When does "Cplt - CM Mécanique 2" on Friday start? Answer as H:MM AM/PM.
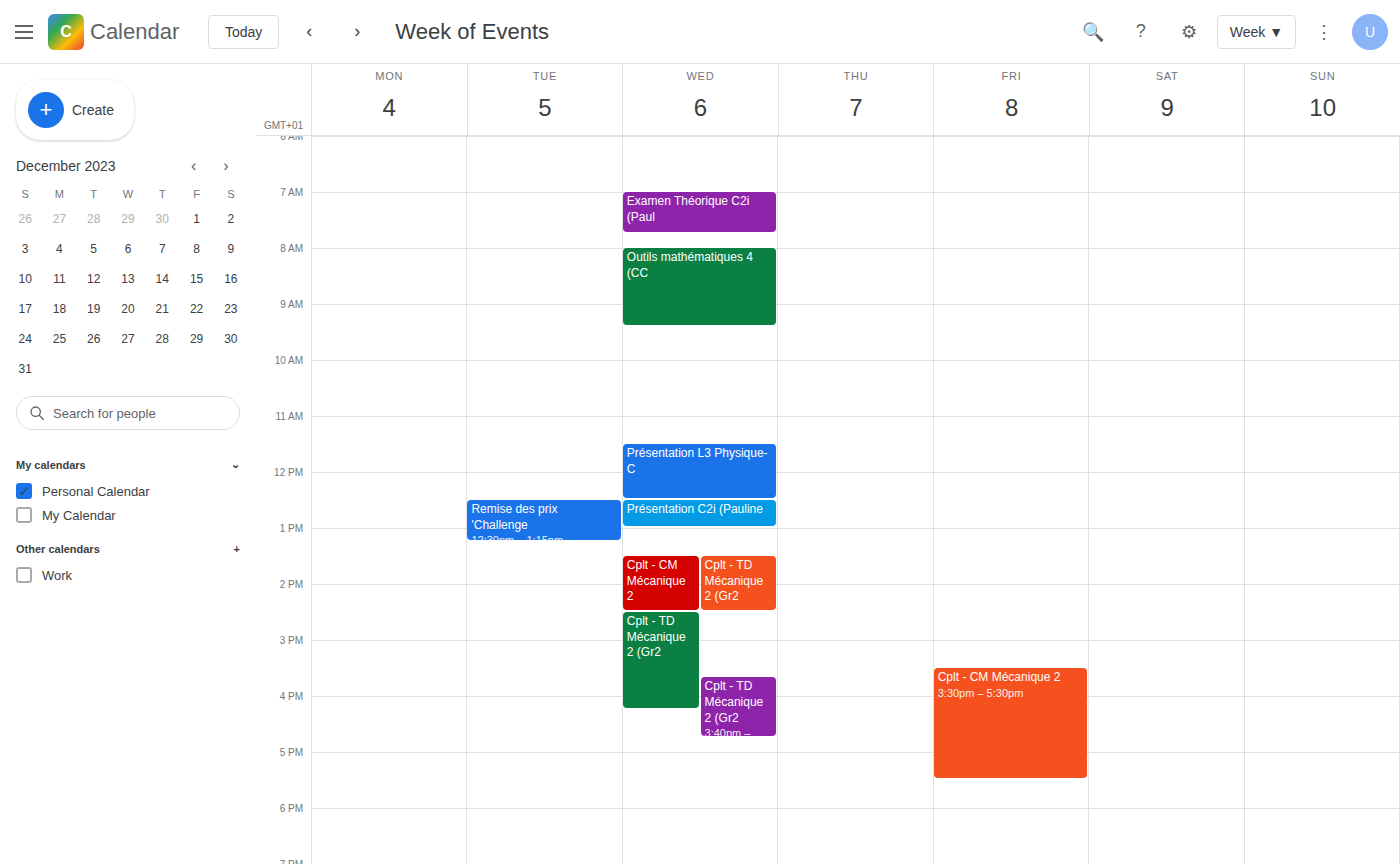
3:30 PM